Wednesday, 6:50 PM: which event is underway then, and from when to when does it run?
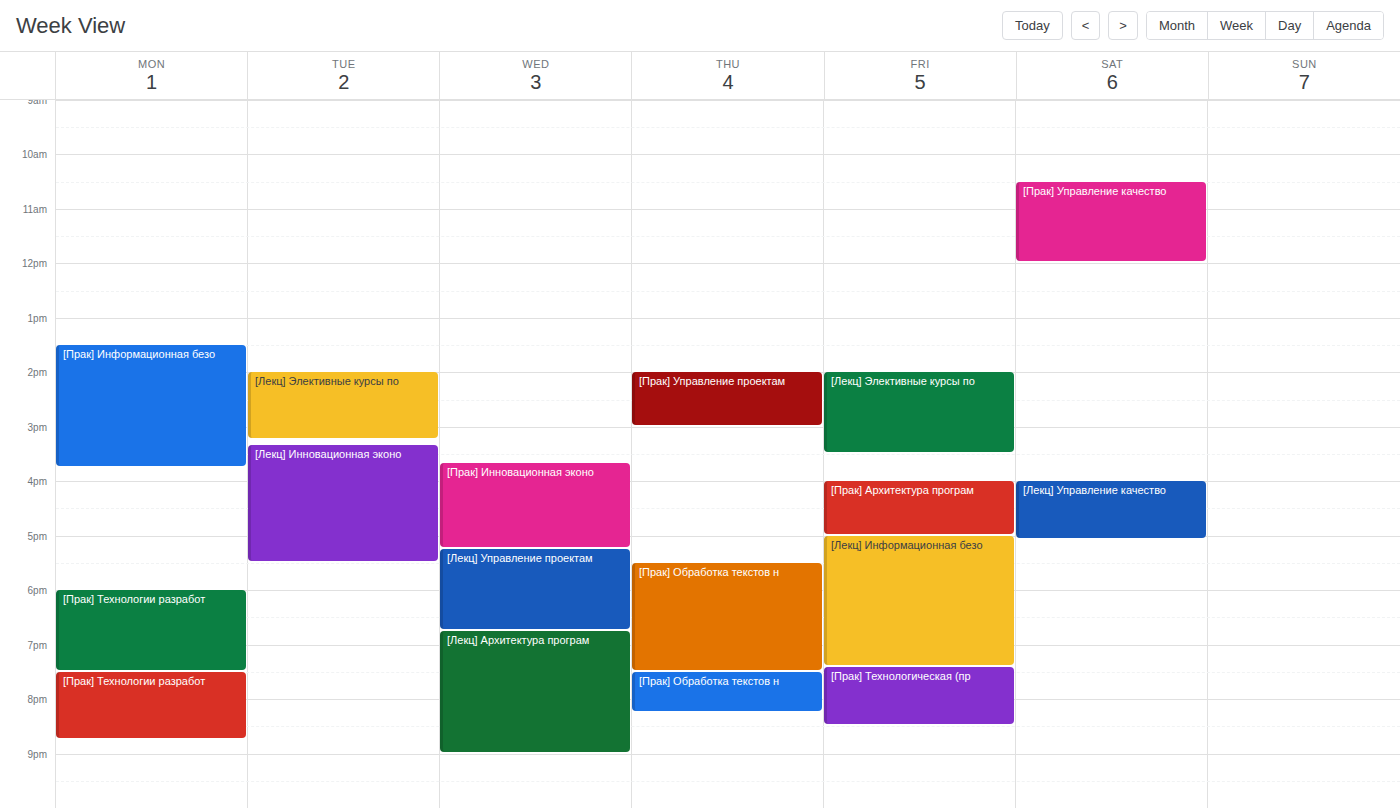
"[Лекц] Архитектура програм", 6:45 PM to 9:00 PM